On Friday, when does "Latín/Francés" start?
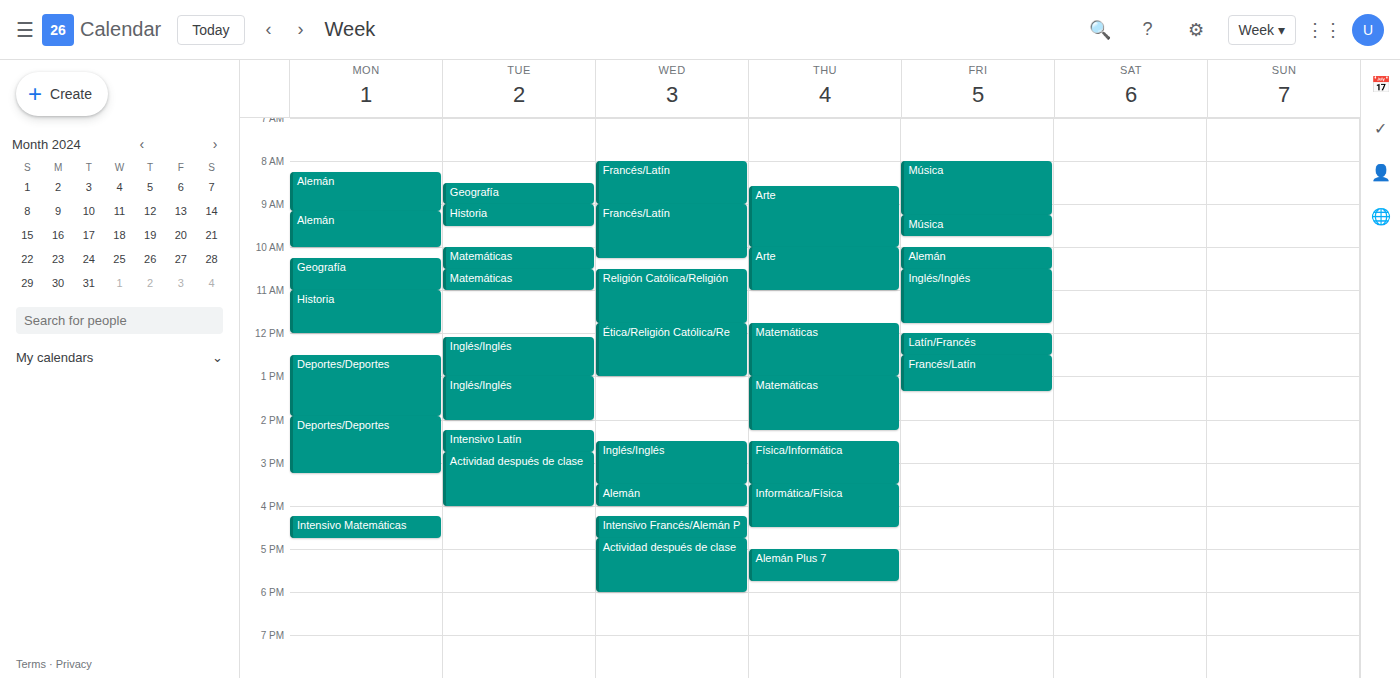
12:00 PM